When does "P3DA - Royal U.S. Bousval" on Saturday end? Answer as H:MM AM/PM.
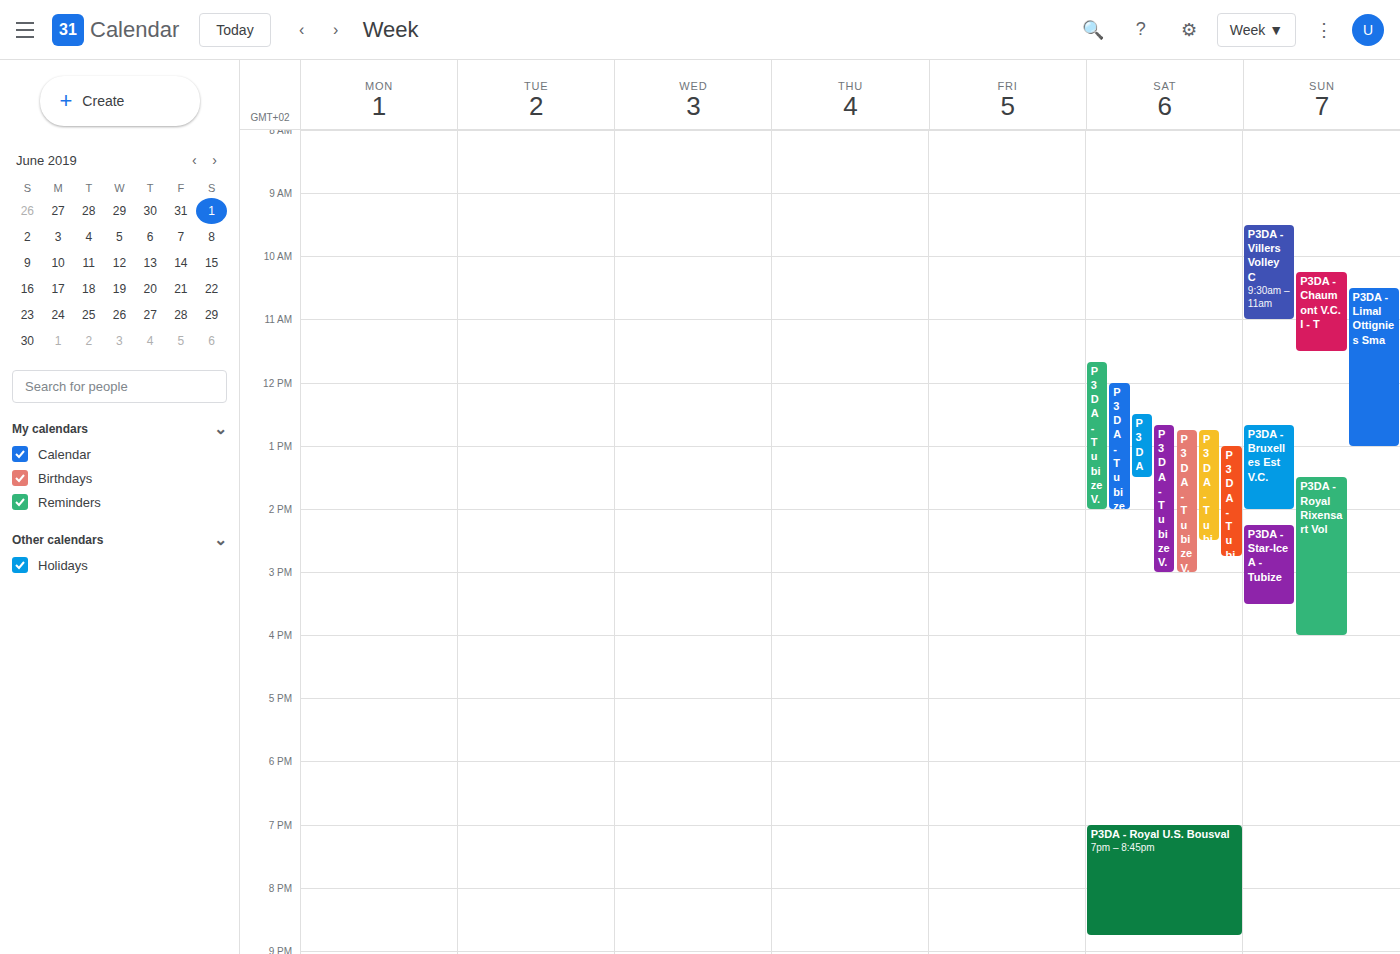
8:45 PM